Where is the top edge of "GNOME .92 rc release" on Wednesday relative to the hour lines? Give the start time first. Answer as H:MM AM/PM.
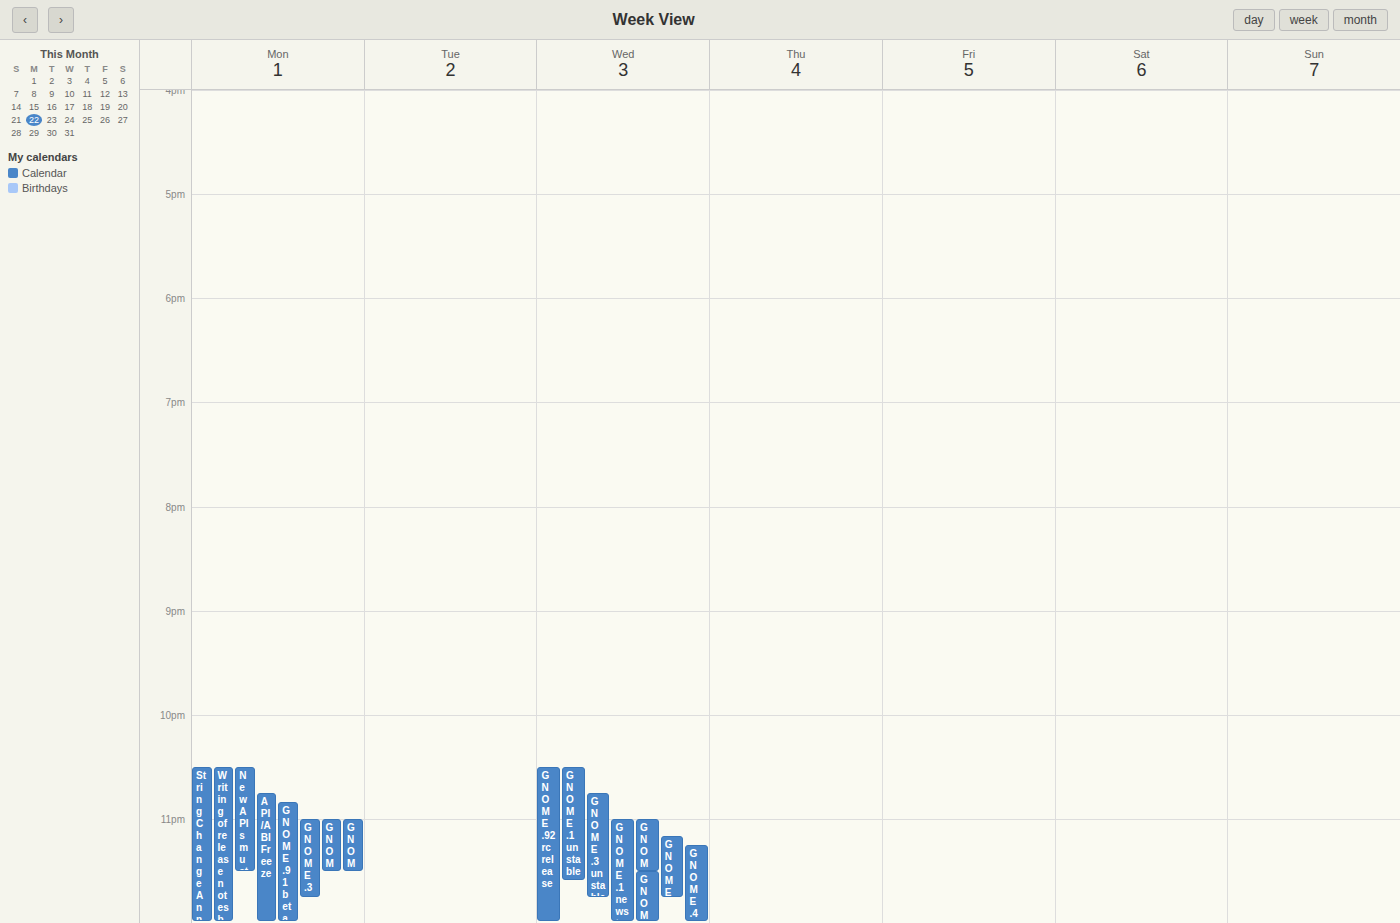
10:30 PM -- halfway between the 10 PM and 11 PM lines.